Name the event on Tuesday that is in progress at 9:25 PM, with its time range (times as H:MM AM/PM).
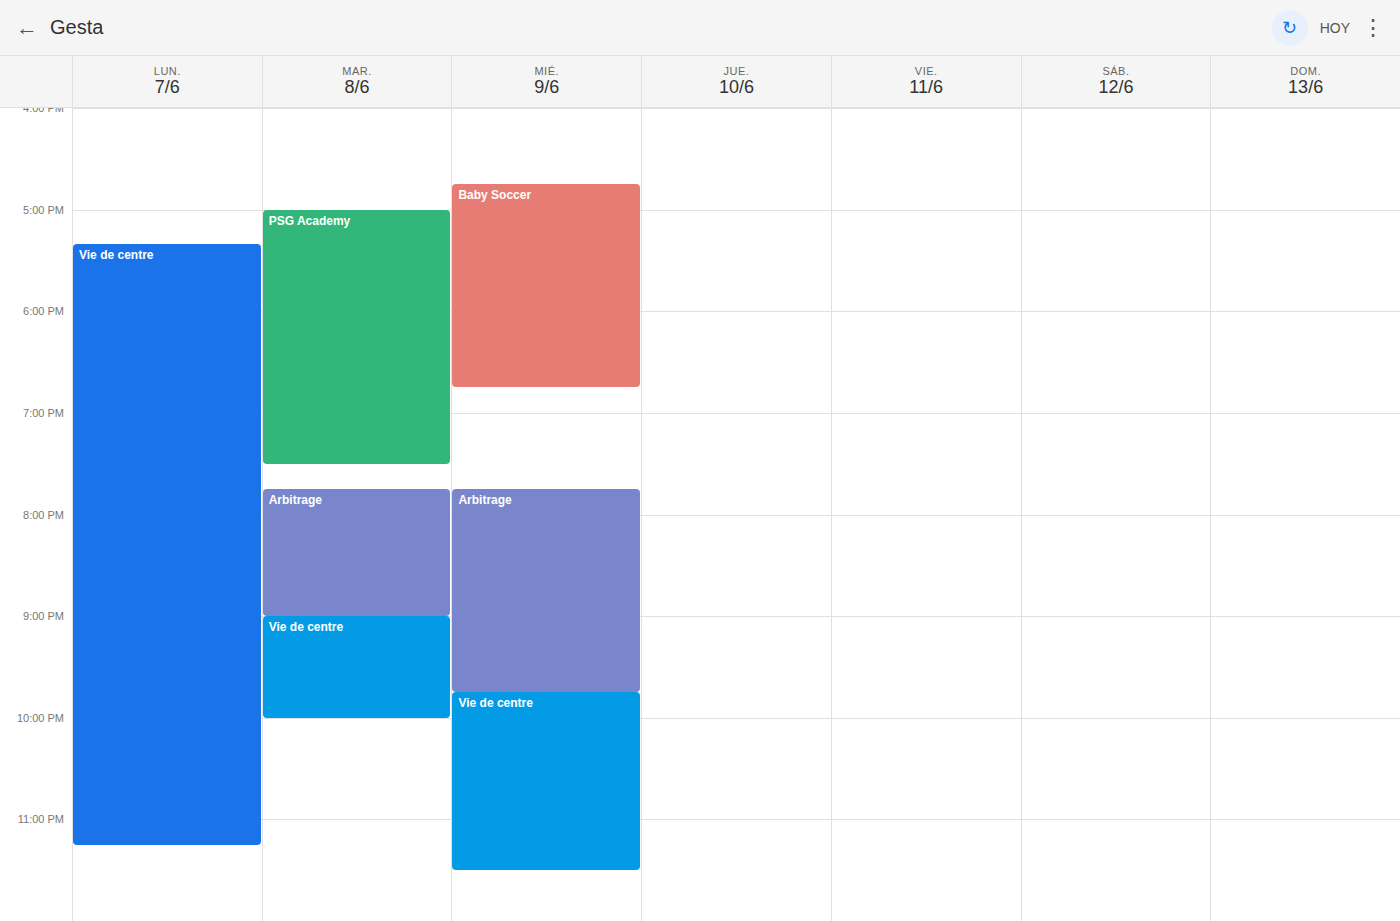
"Vie de centre", 9:00 PM to 10:00 PM